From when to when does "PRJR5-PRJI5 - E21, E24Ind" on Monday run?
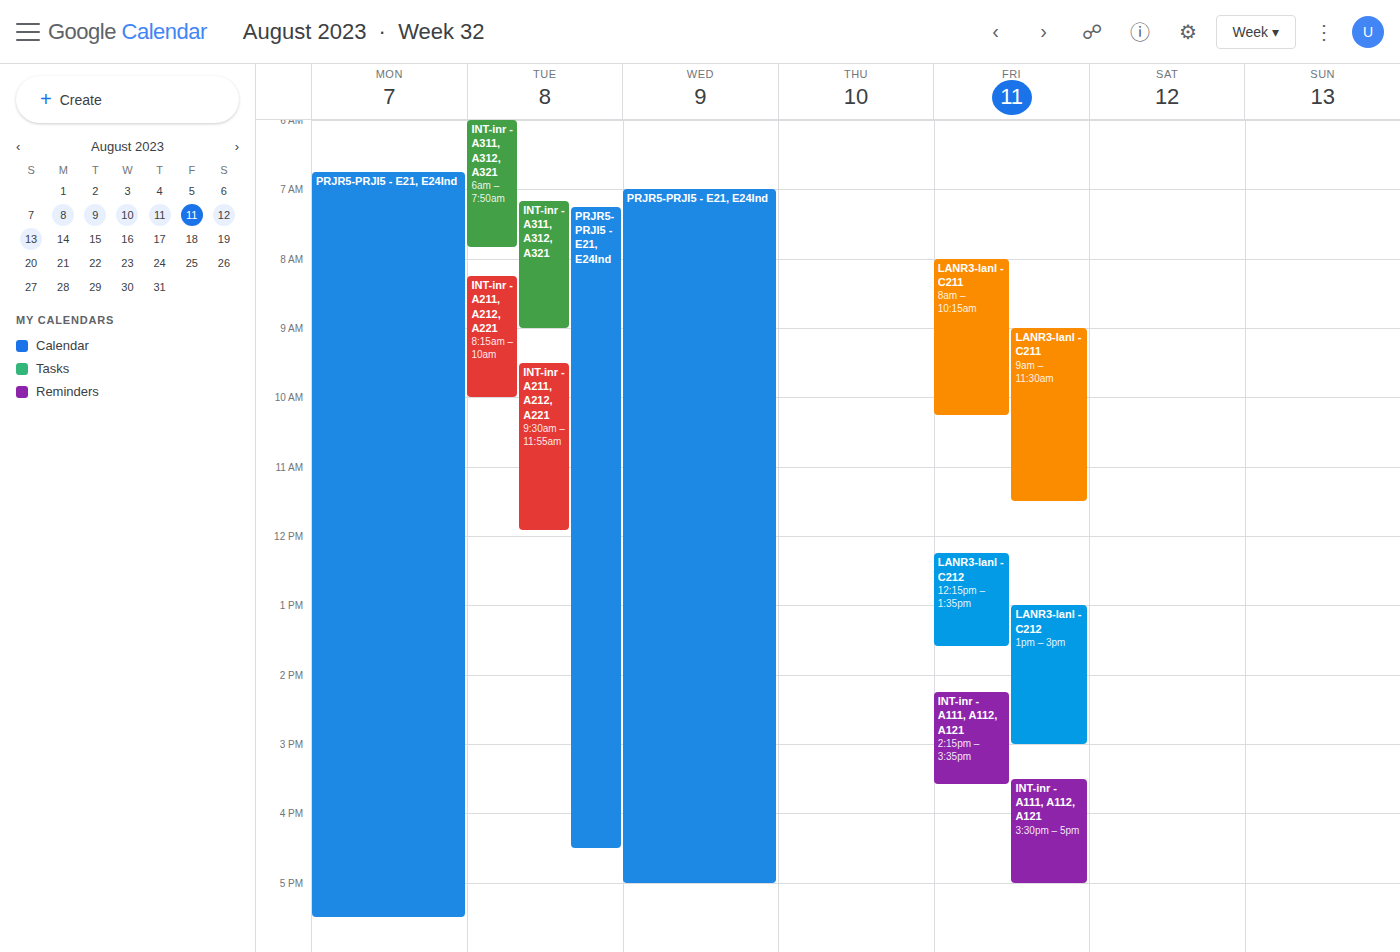
6:45 AM to 5:30 PM